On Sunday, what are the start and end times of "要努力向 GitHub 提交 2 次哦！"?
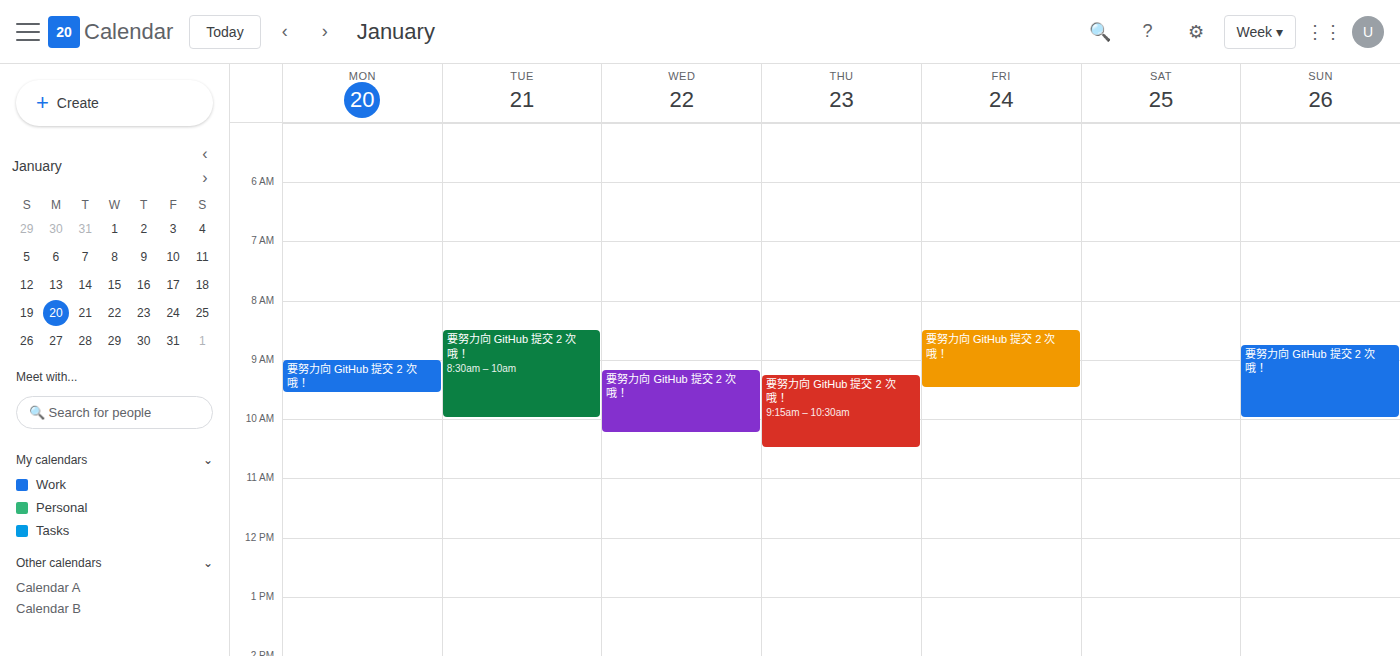
08:45 to 10:00